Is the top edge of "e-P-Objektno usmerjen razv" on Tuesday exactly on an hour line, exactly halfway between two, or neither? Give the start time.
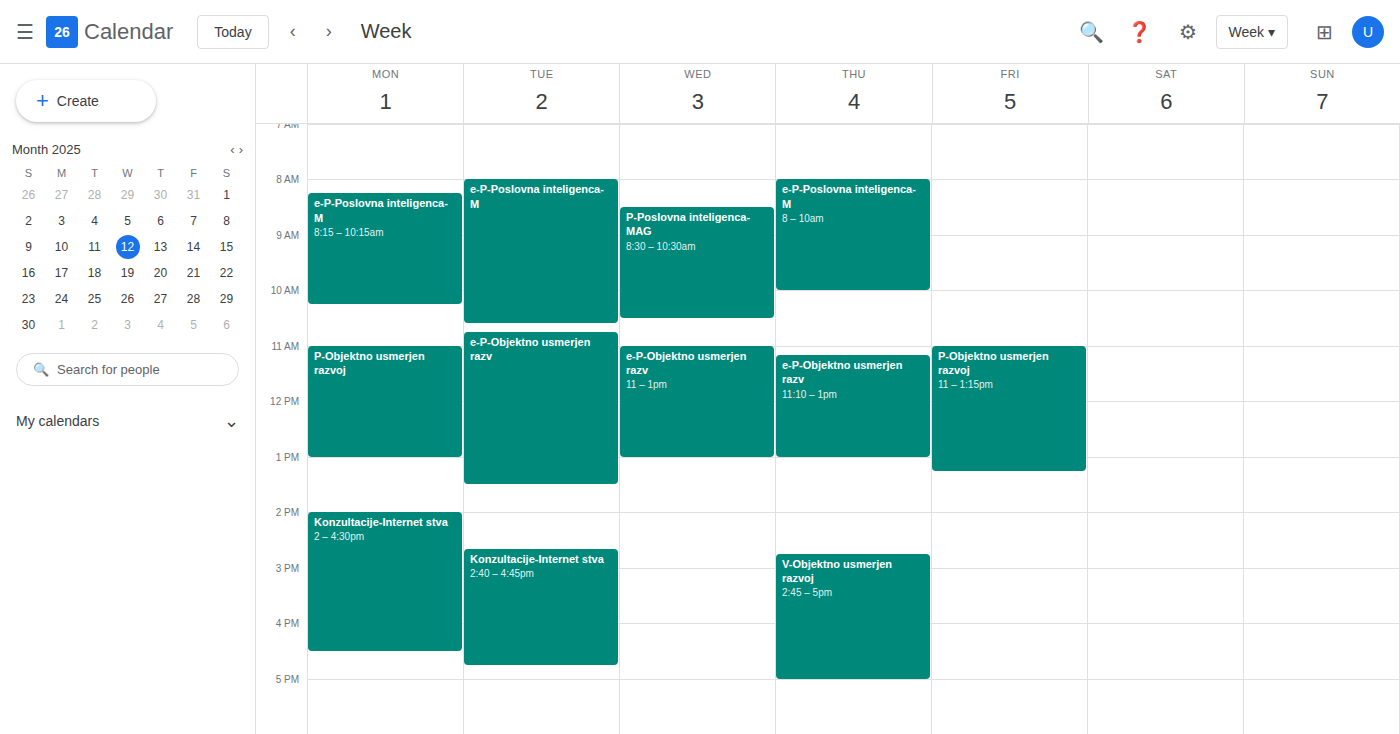
10:45 AM -- neither: three quarters of the way from the 10 AM line to the 11 AM line.